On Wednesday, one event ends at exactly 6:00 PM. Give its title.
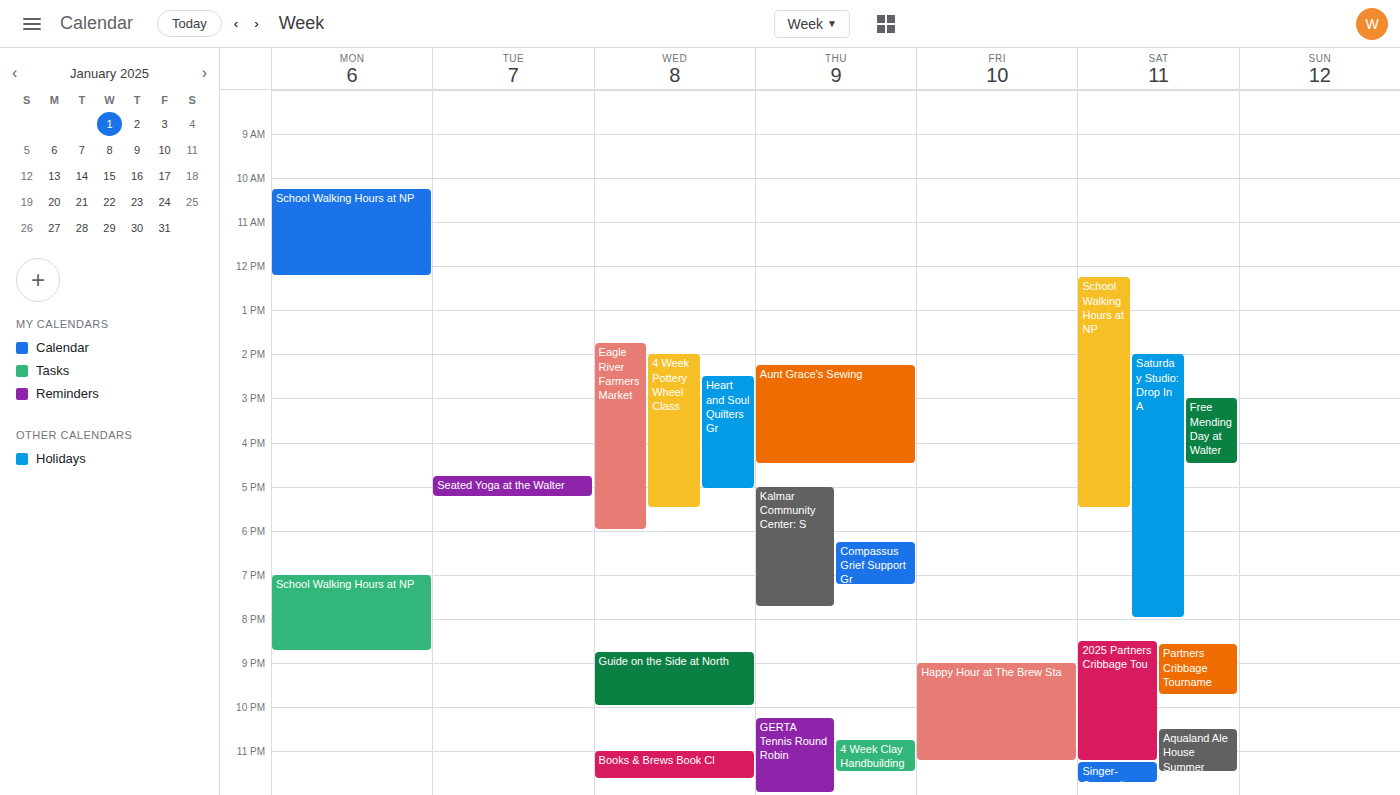
"Eagle River Farmers Market"